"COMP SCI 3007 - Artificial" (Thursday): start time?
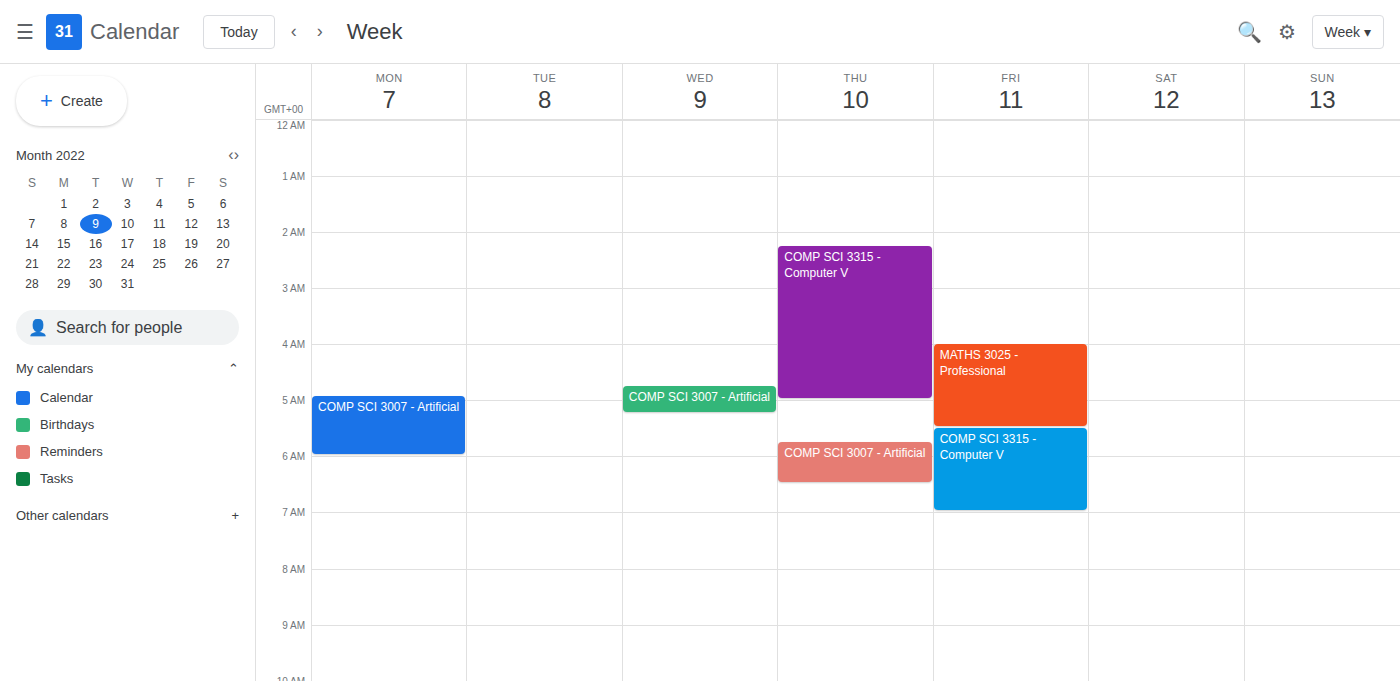
05:45